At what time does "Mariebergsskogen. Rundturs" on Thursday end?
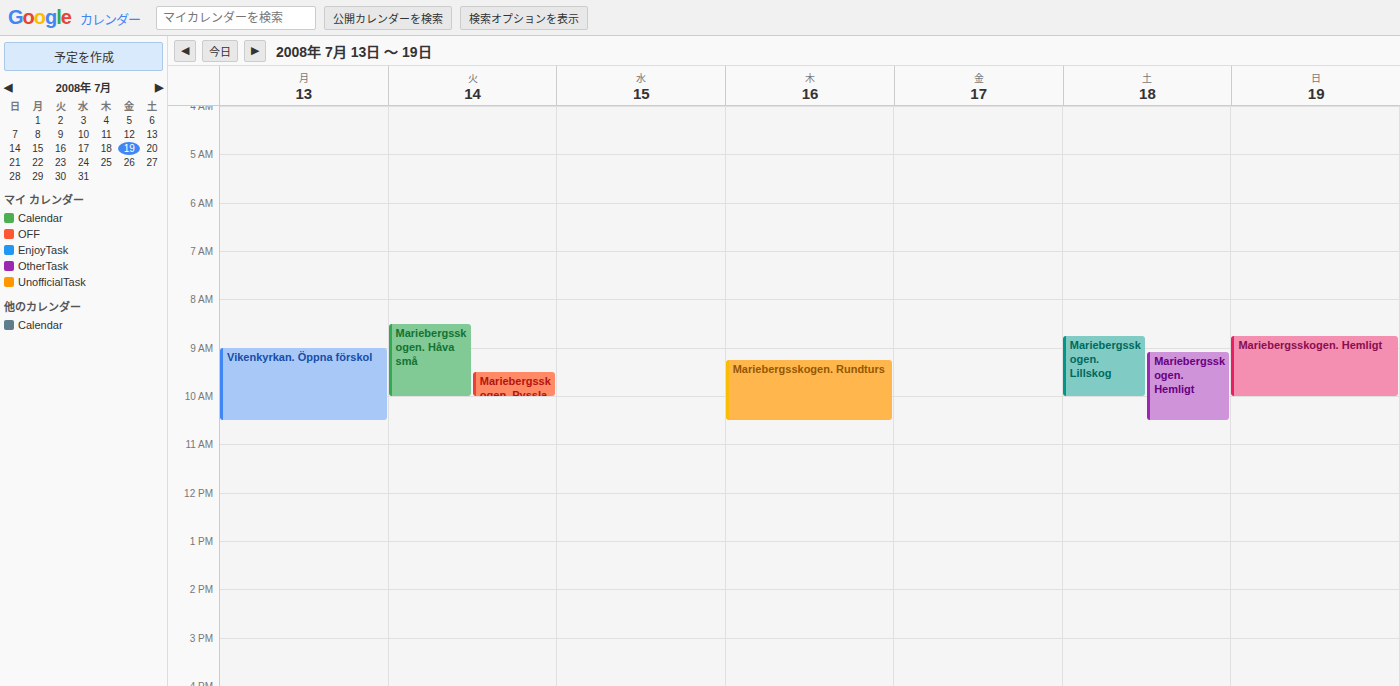
10:30 AM